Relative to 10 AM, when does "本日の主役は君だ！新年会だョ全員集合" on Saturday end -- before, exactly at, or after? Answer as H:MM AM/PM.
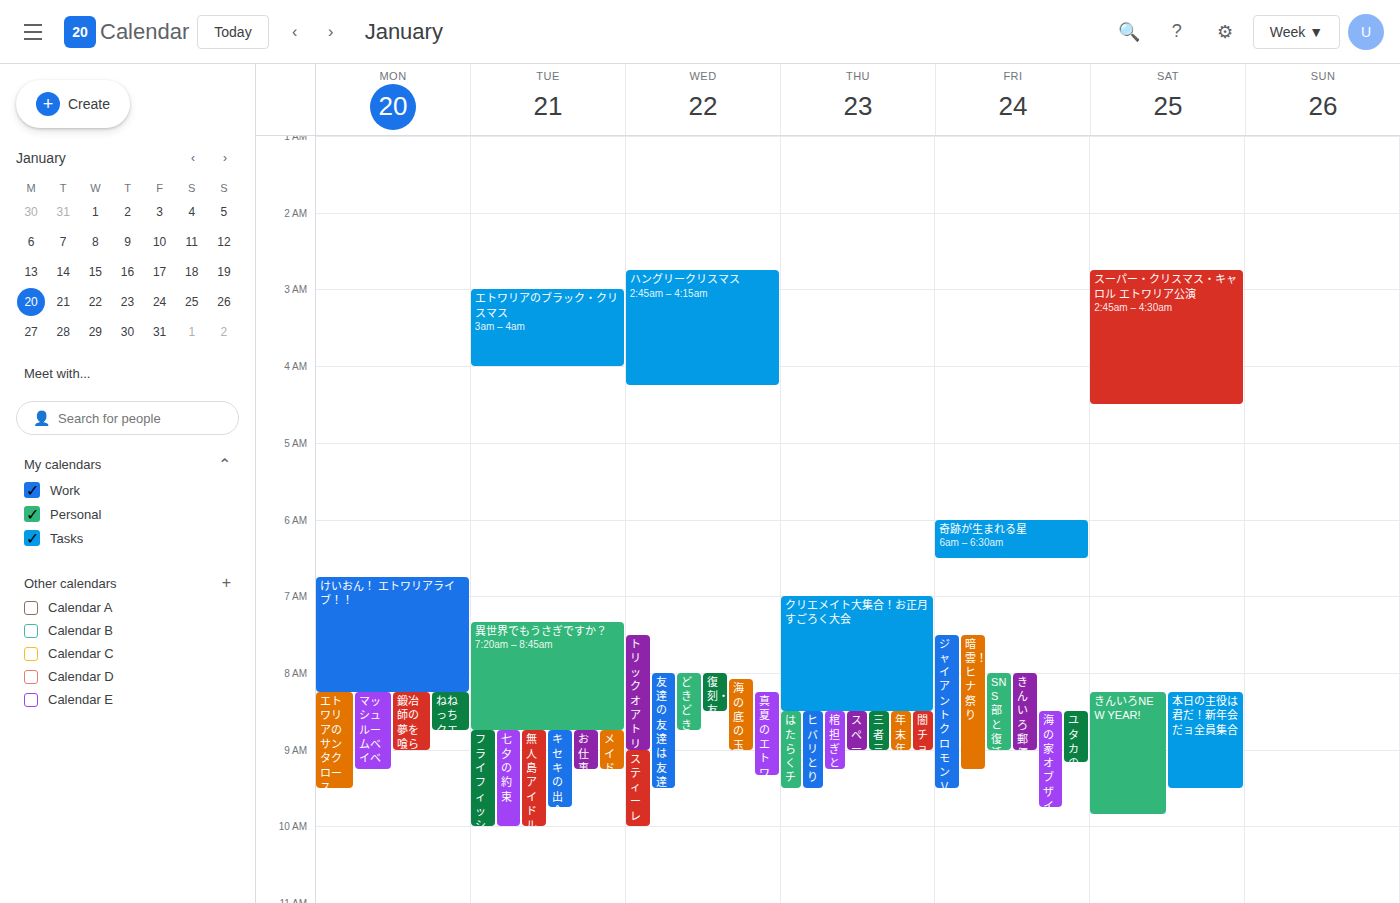
9:30 AM -- before 10 AM, 30 minutes above the 10 AM line.